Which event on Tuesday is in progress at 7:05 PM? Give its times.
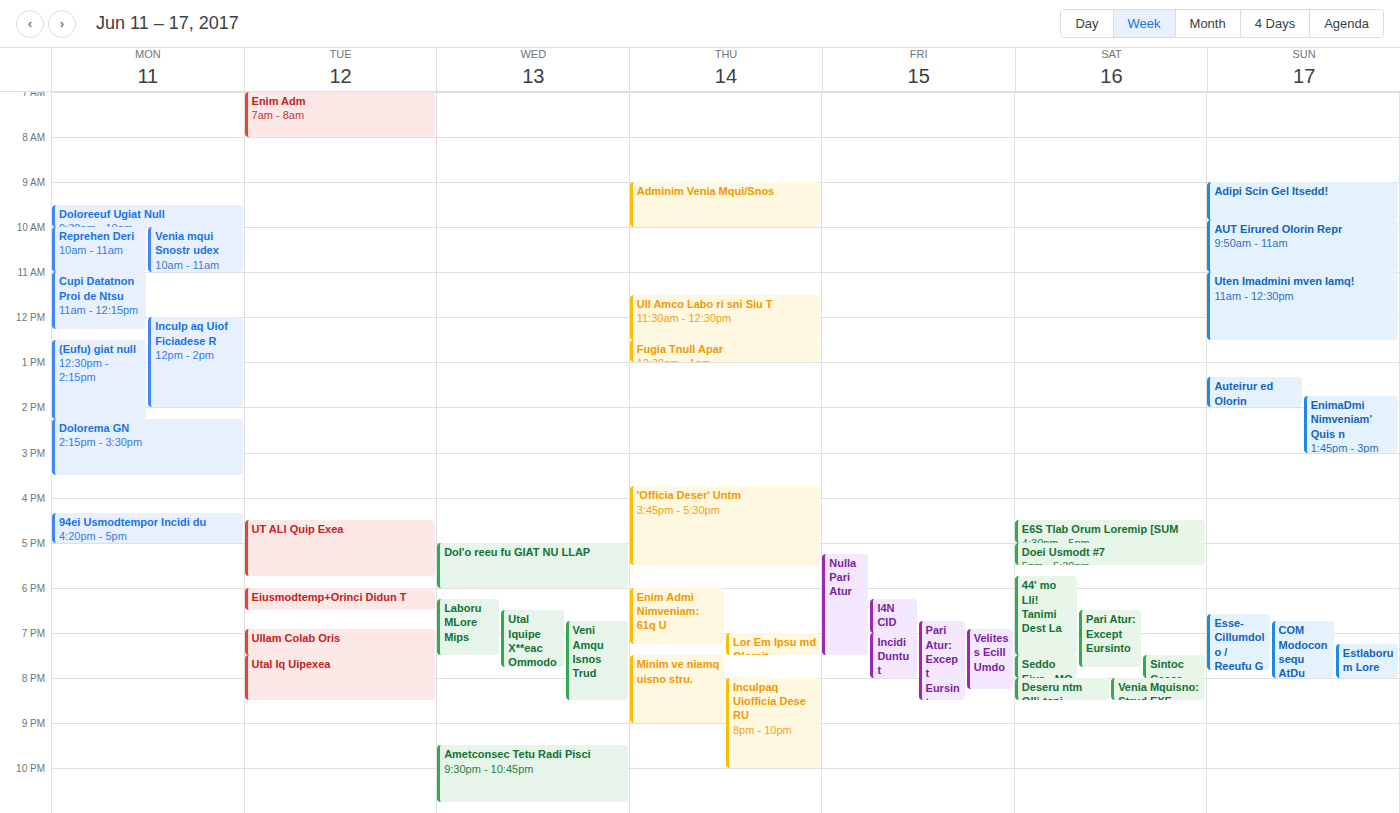
"Ullam Colab Oris", 6:55 PM to 7:30 PM